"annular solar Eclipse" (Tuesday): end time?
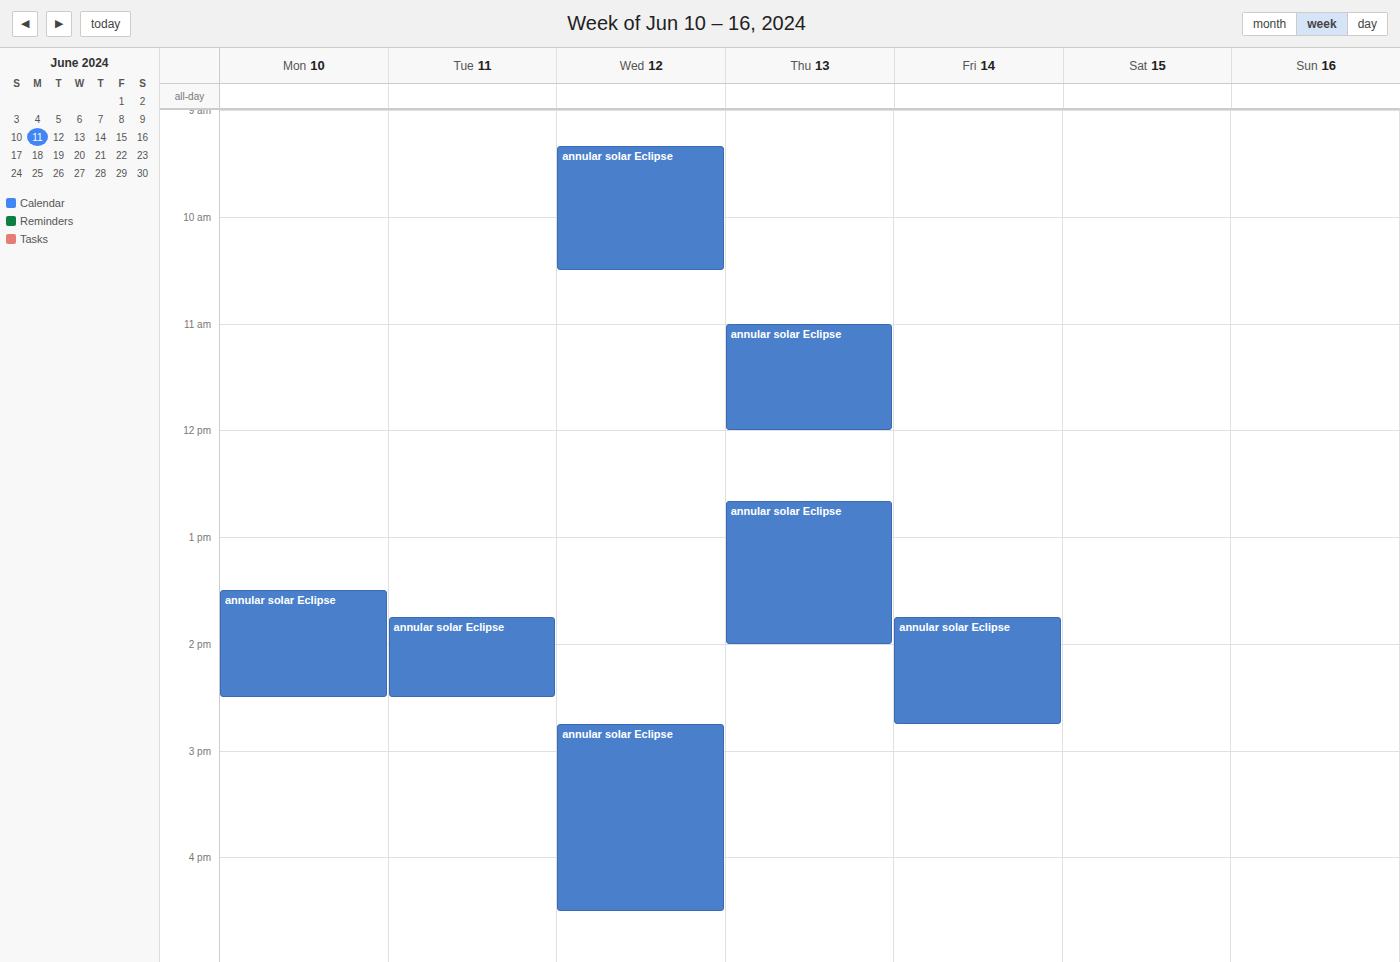
2:30 PM